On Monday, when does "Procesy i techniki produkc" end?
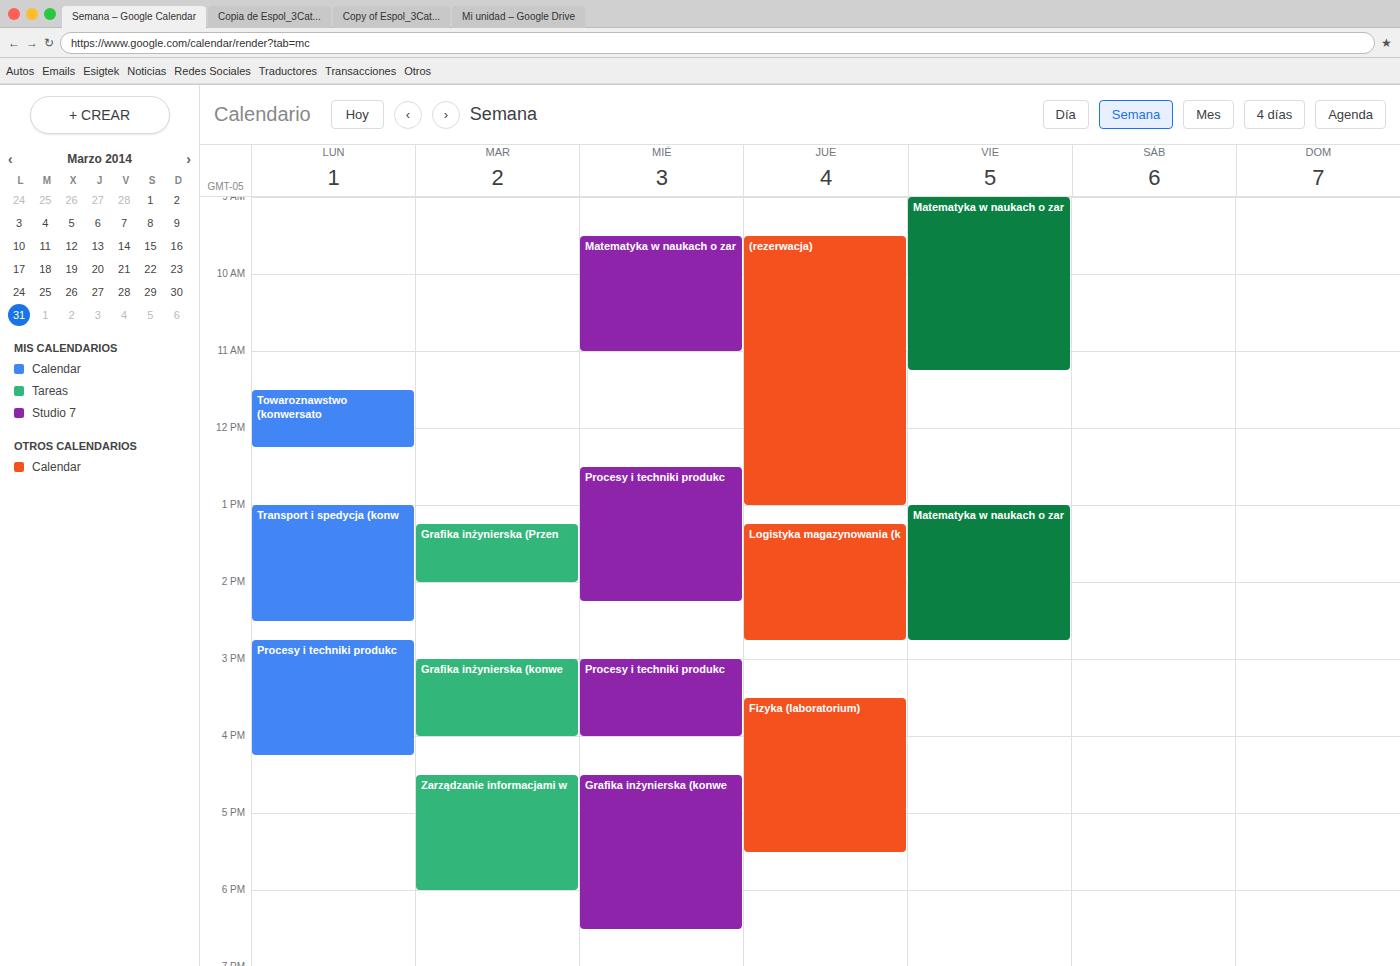
4:15 PM